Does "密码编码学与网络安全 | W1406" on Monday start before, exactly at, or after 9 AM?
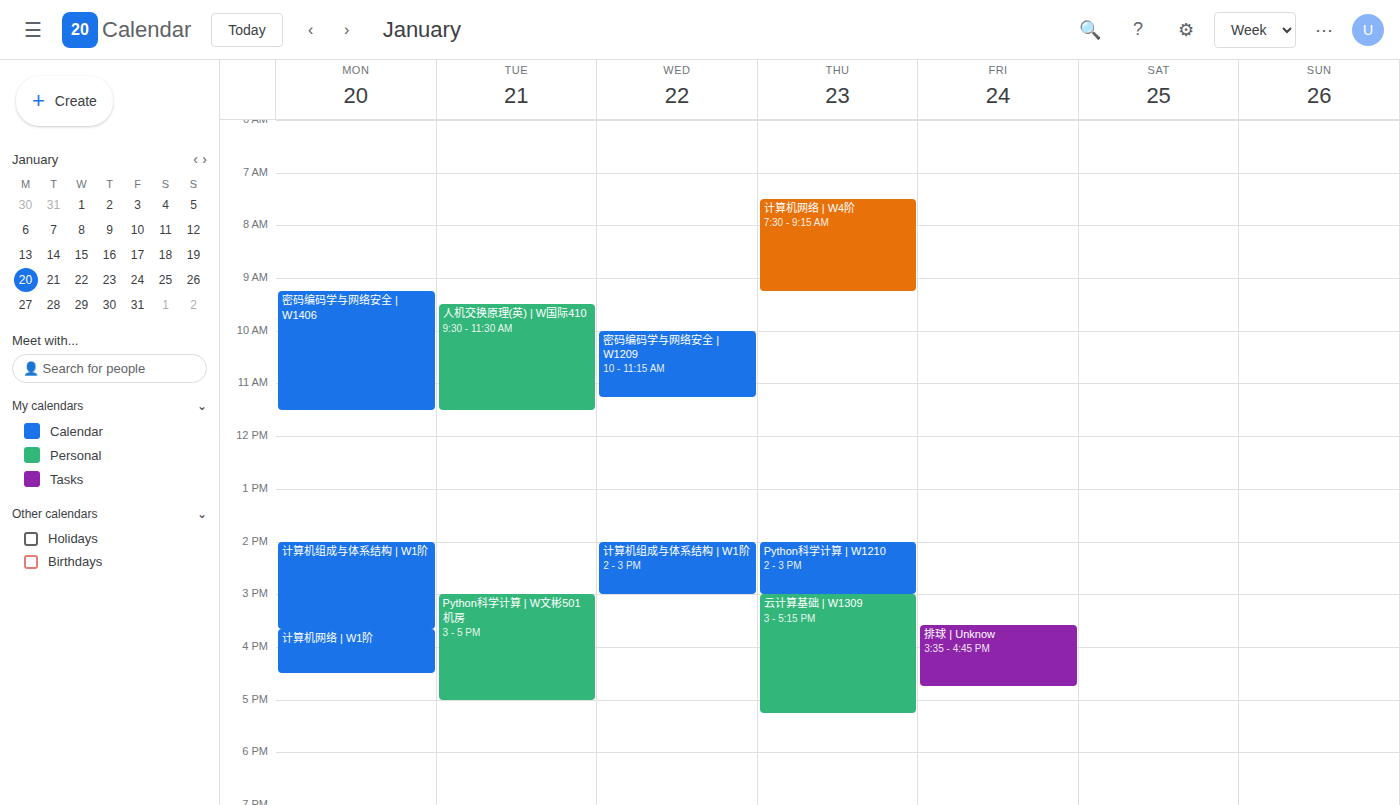
9:15 AM -- after 9 AM, 15 minutes below the 9 AM line.